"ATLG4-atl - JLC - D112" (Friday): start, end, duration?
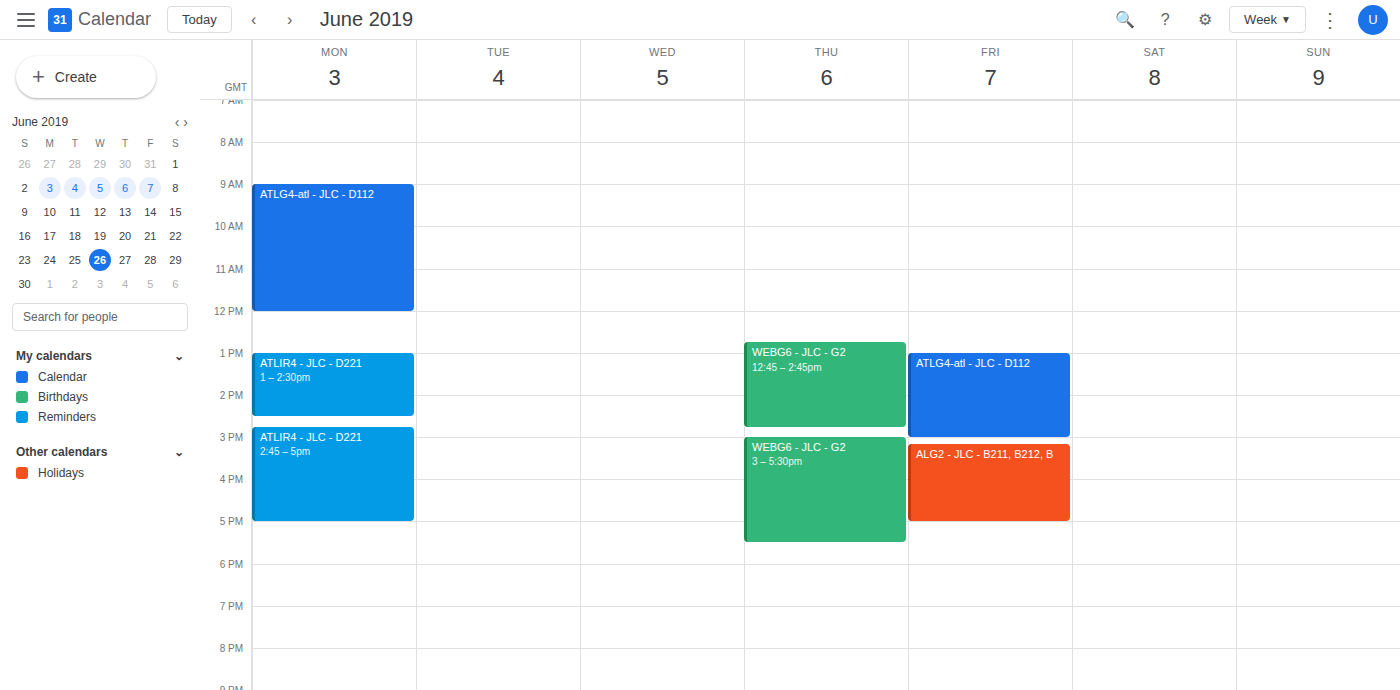
1:00 PM to 3:00 PM, 2 hours